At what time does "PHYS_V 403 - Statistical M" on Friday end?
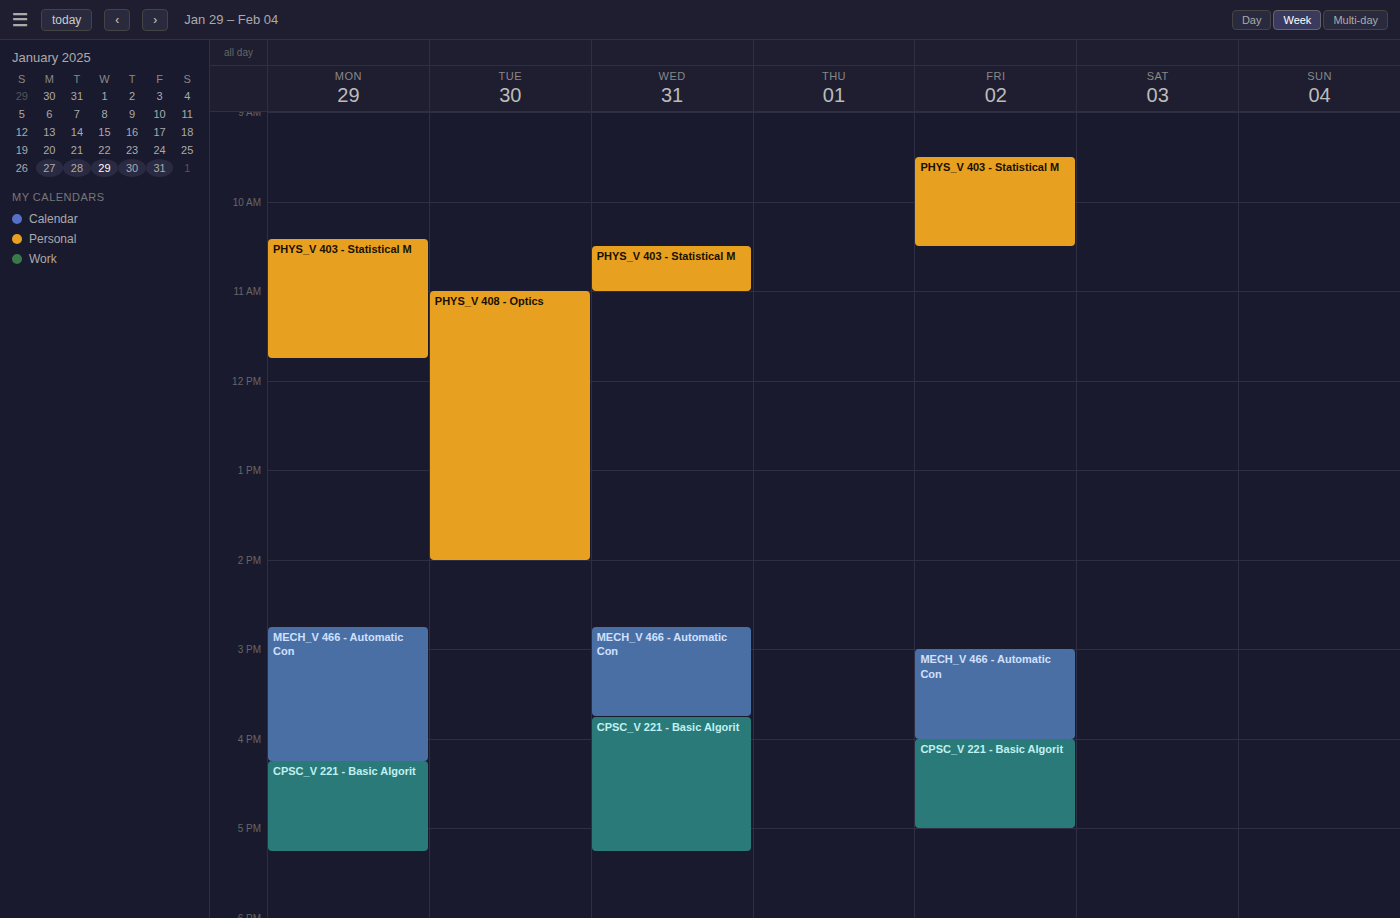
10:30 AM